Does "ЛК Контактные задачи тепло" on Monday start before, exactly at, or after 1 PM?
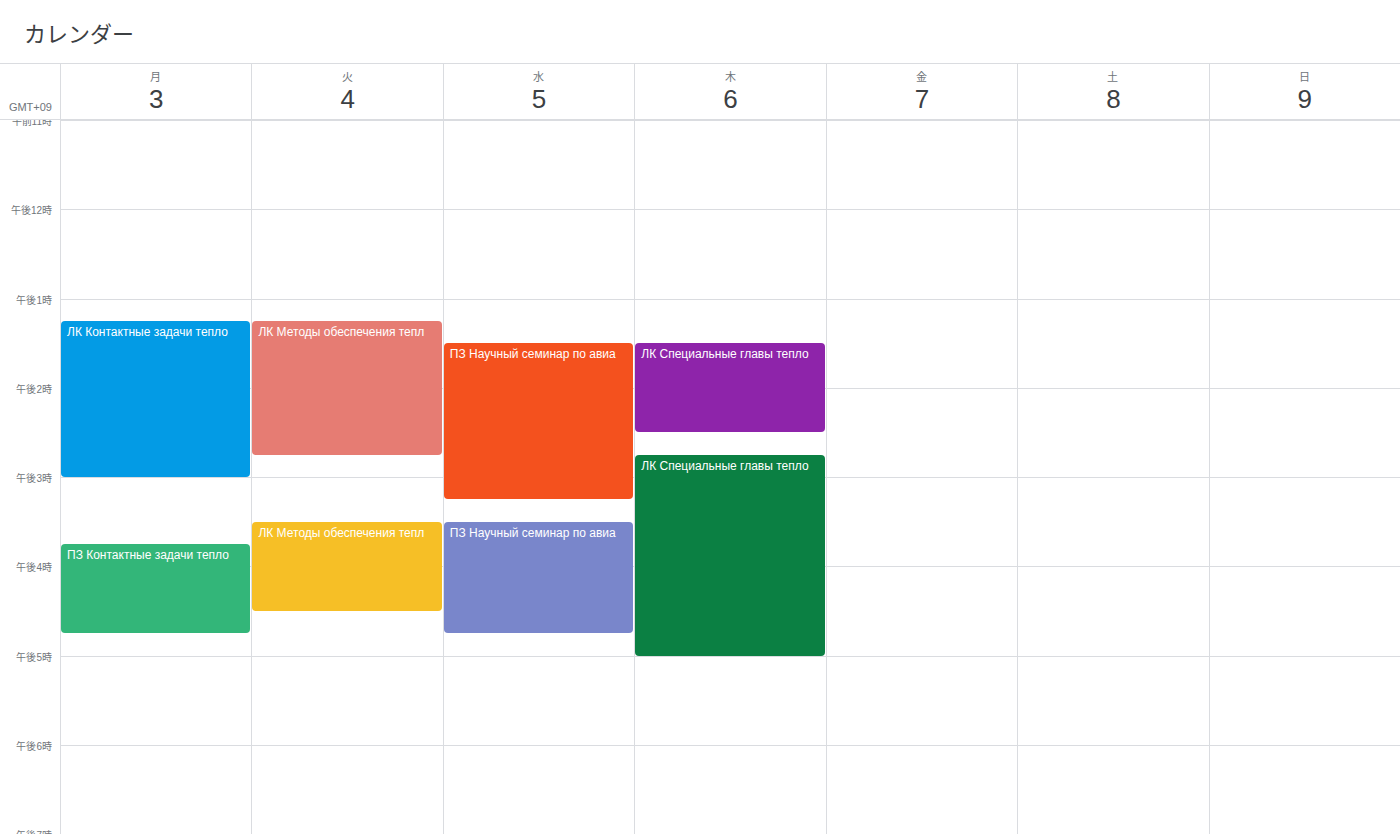
1:15 PM -- after 1 PM, 15 minutes below the 1 PM line.